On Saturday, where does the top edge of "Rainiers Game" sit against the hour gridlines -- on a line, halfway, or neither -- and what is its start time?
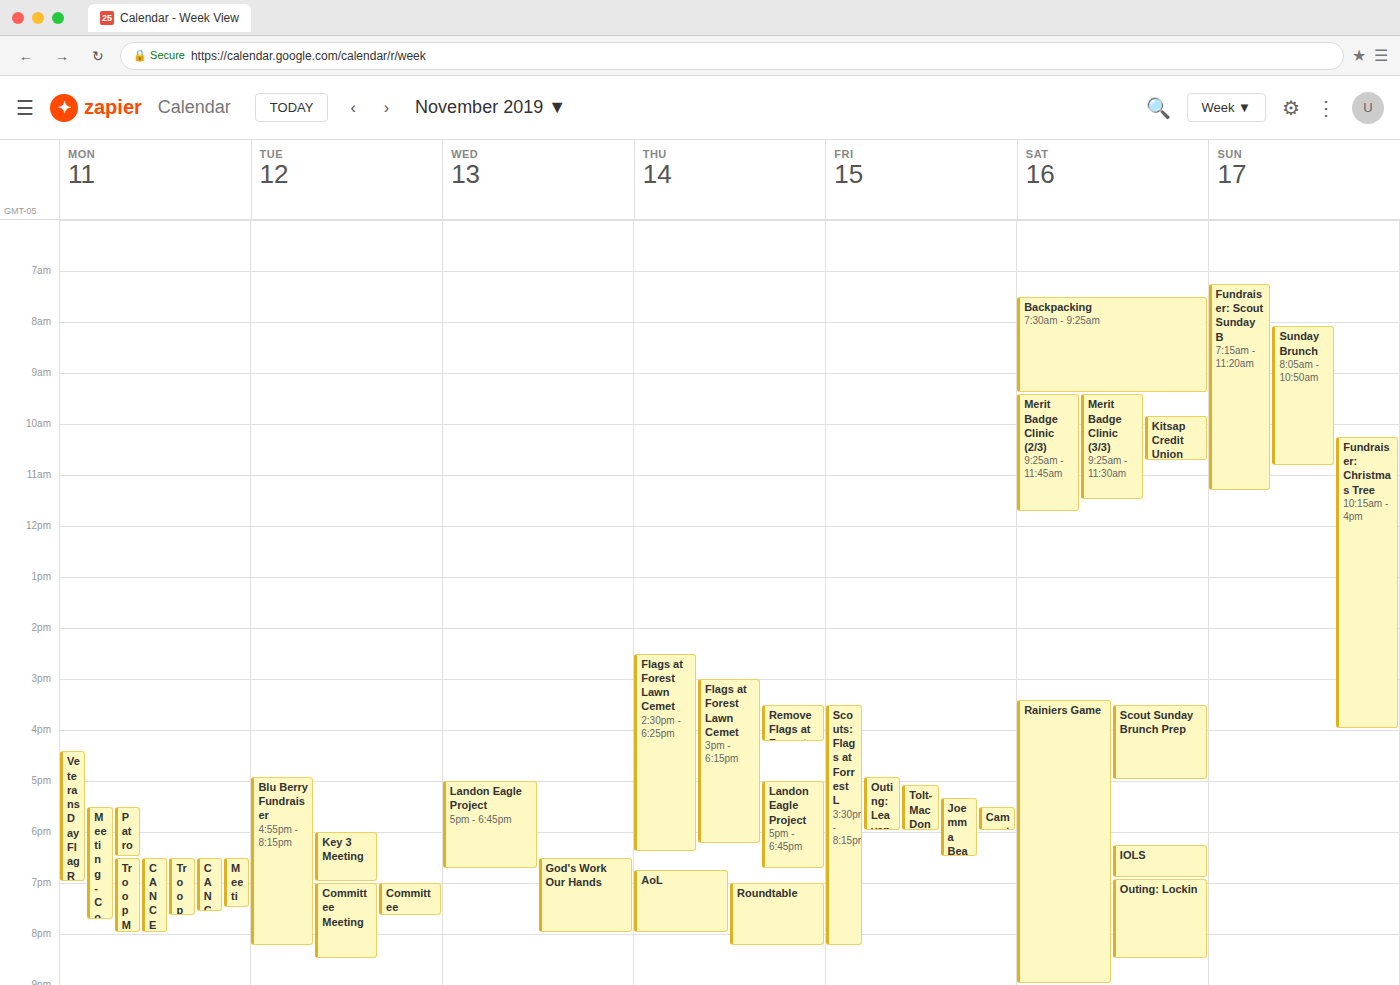
3:25 PM -- neither: 25 minutes below the 3 PM line and 35 minutes above the 4 PM line.